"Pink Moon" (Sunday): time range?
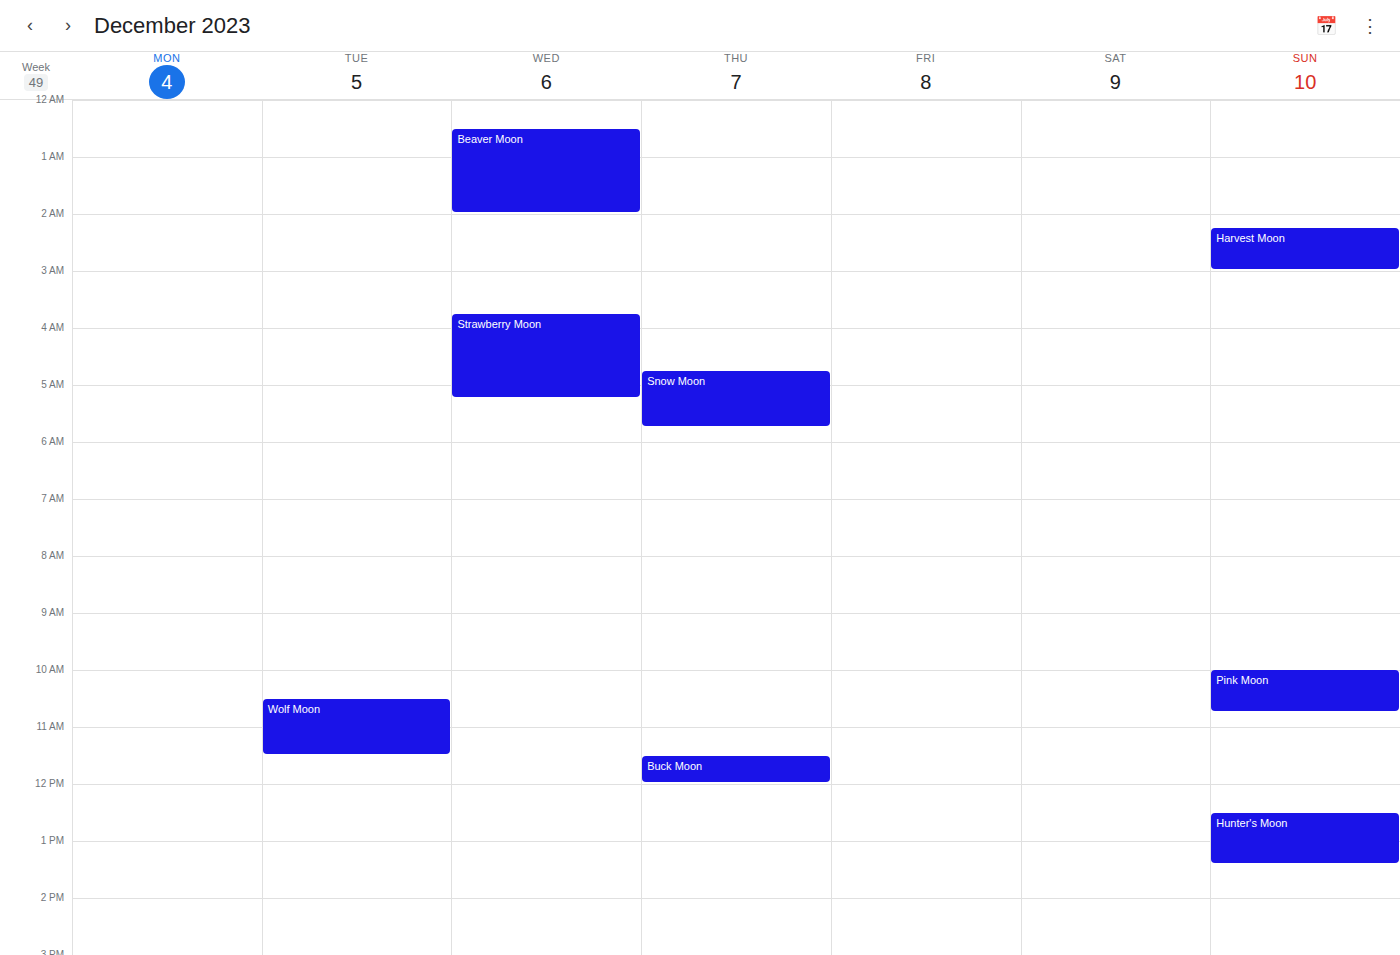
10:00 AM to 10:45 AM